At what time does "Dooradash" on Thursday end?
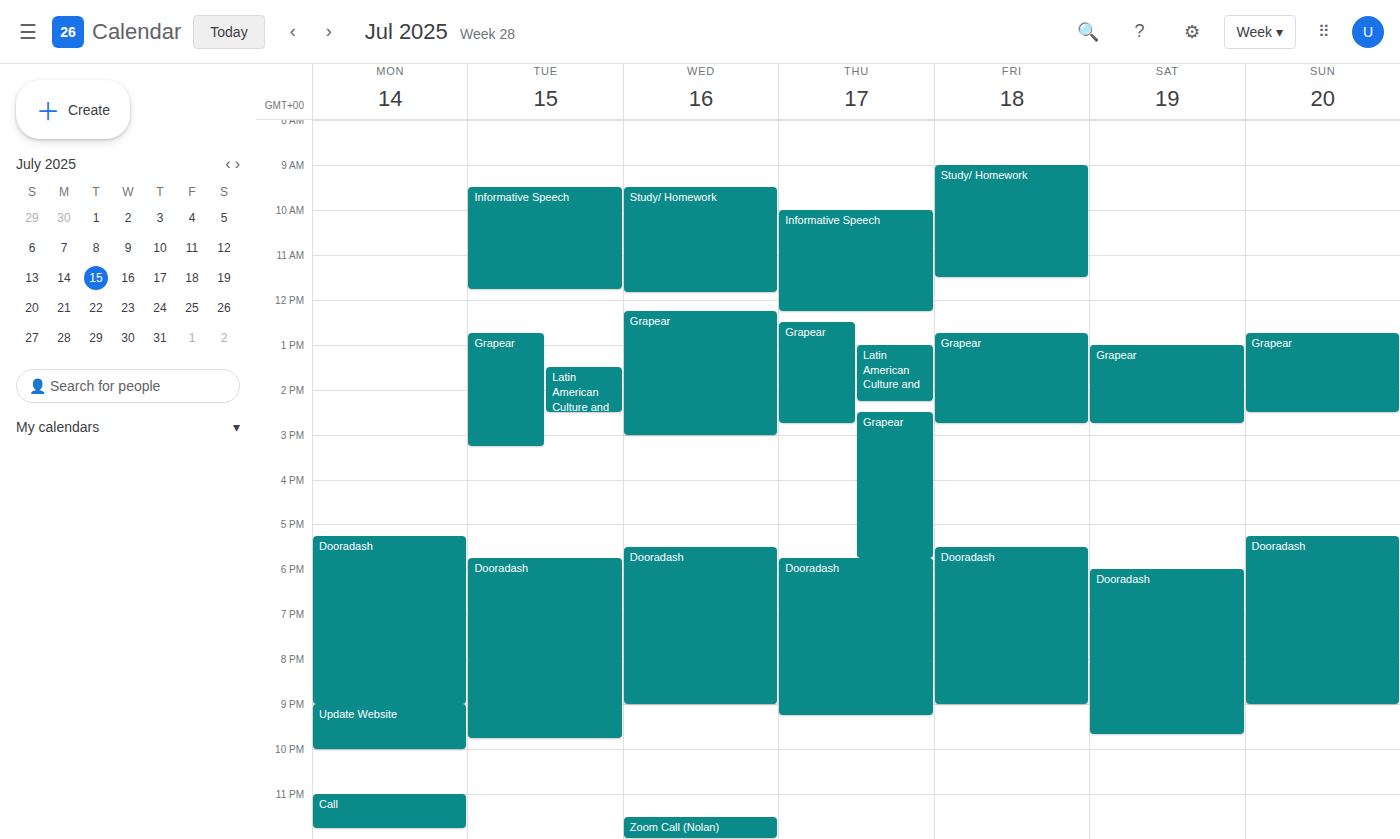
21:15